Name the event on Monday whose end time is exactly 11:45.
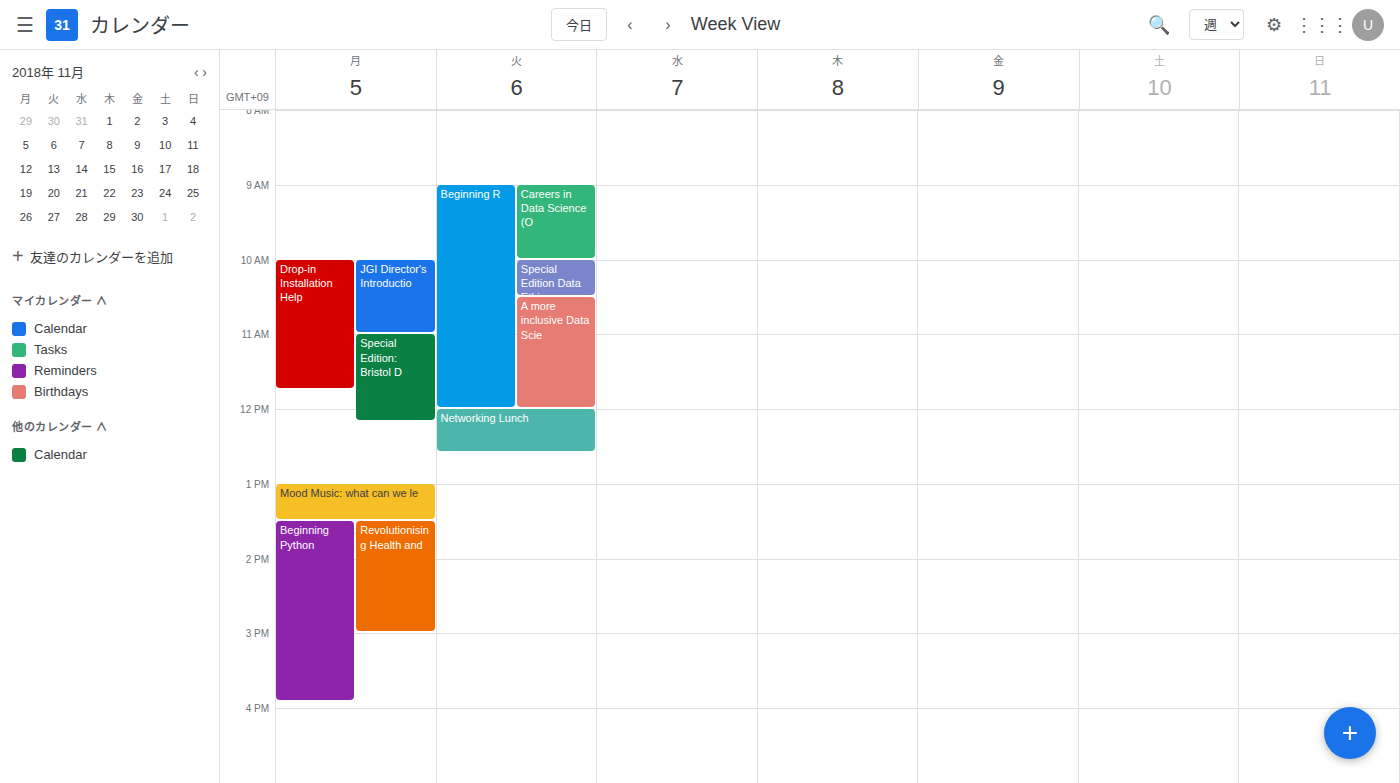
"Drop-in Installation Help"